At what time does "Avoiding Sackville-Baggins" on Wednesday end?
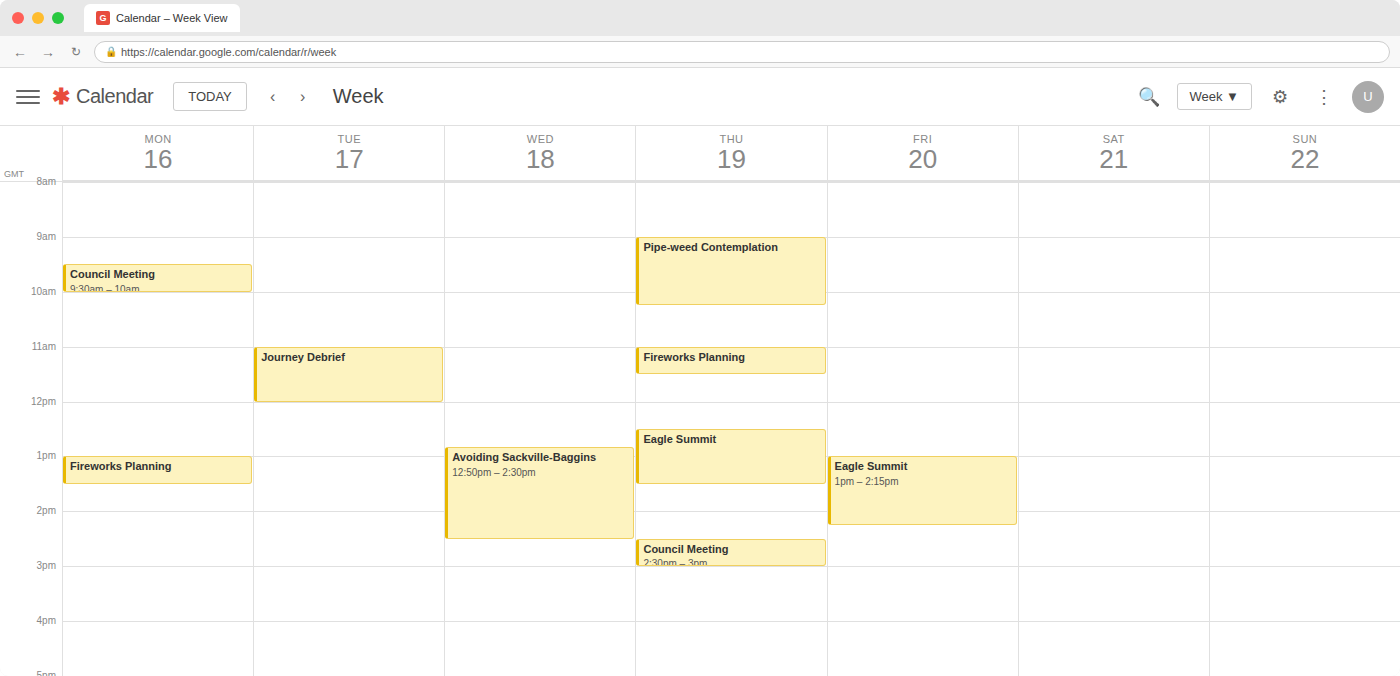
2:30 PM